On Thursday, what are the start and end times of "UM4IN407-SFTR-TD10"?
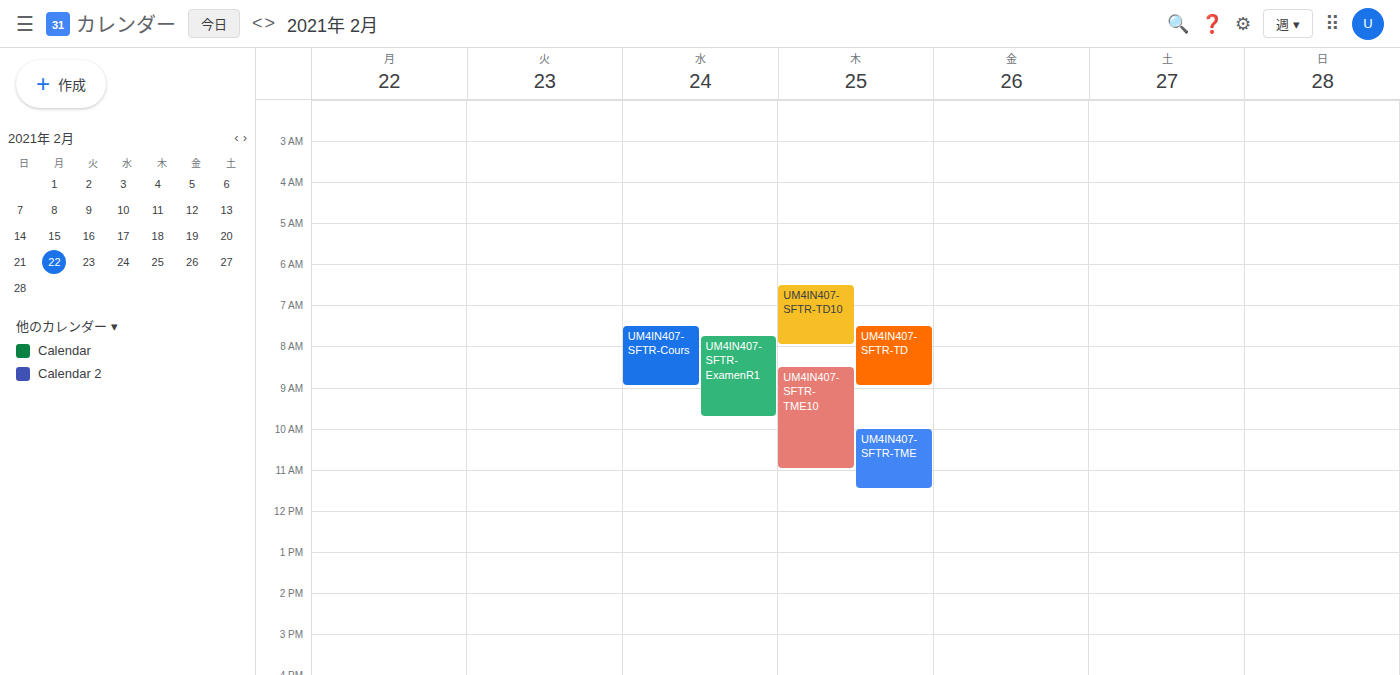
6:30 AM to 8:00 AM